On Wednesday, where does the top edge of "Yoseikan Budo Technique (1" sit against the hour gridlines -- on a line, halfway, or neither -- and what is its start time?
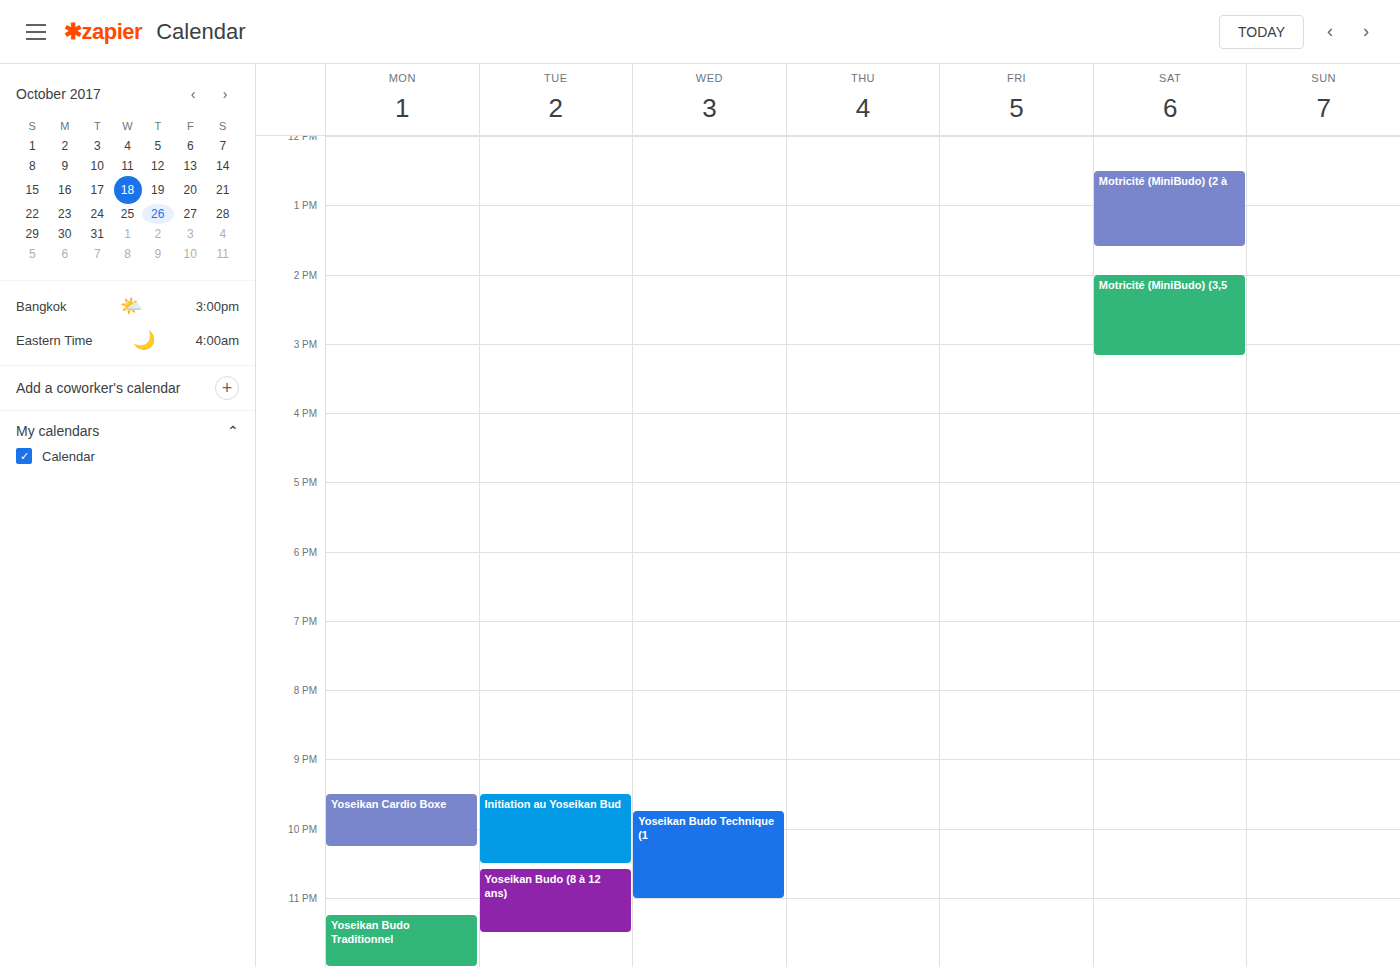
9:45 PM -- neither: three quarters of the way from the 9 PM line to the 10 PM line.